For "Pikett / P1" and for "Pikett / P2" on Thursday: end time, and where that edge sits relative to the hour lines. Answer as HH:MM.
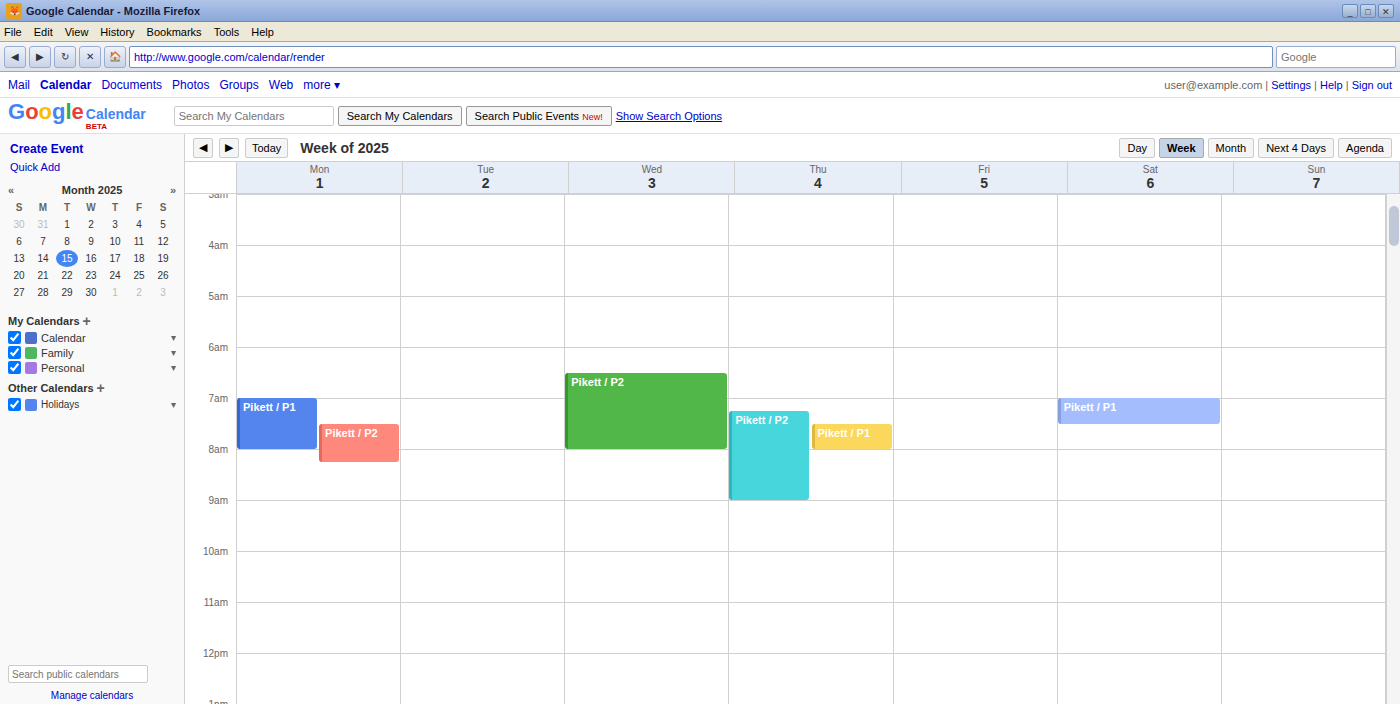
"Pikett / P1": 08:00, exactly on the 08:00 line. "Pikett / P2": 09:00, exactly on the 09:00 line.